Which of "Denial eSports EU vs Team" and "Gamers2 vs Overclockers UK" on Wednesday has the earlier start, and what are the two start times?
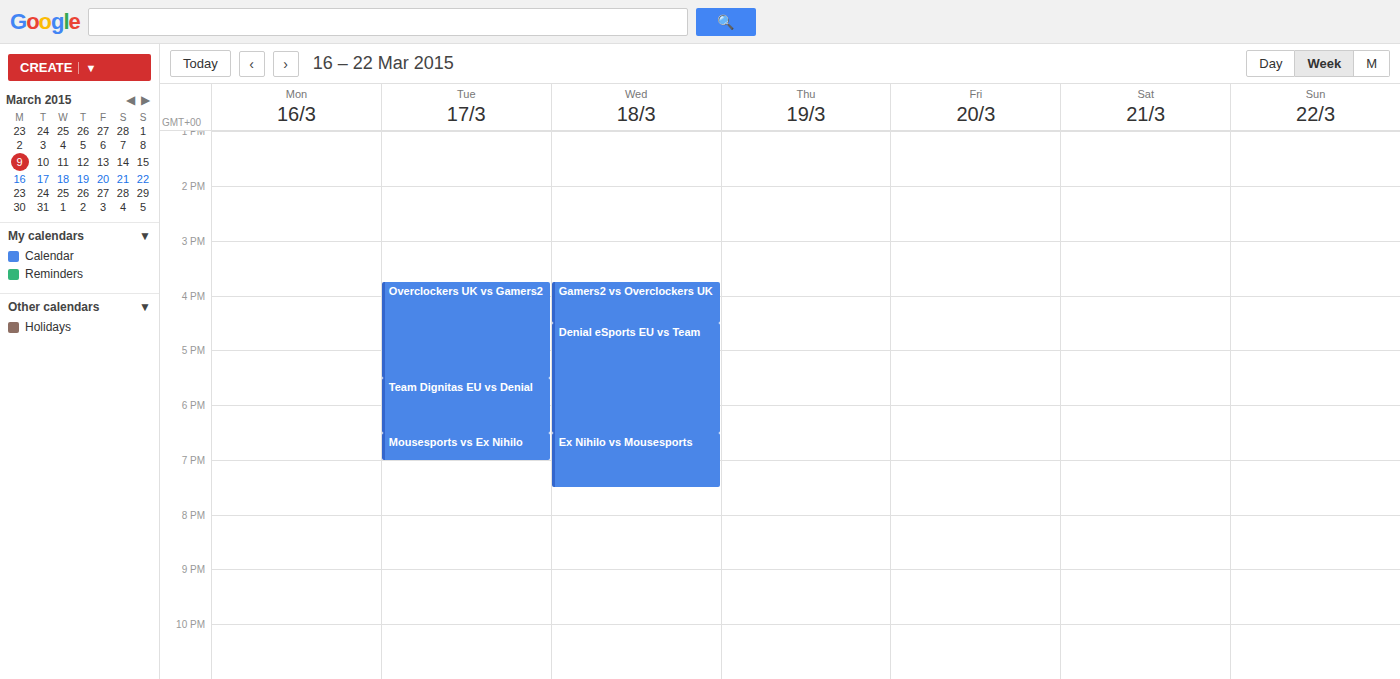
"Gamers2 vs Overclockers UK" 3:45 PM; "Denial eSports EU vs Team" 4:30 PM.